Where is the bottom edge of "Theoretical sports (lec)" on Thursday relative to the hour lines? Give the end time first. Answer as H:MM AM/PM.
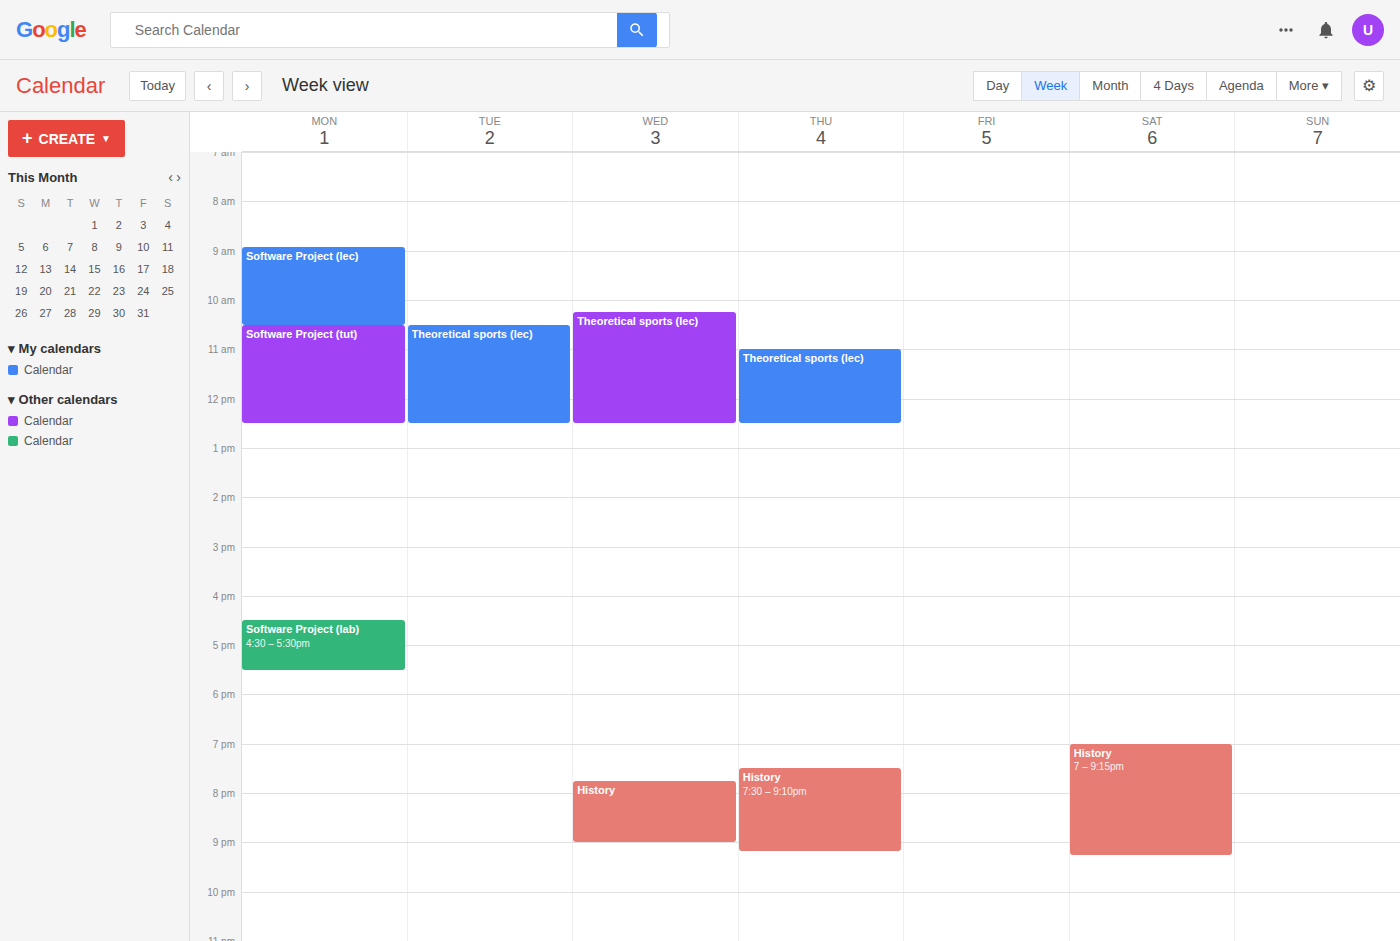
12:30 PM -- halfway between the 12 PM and 1 PM lines.